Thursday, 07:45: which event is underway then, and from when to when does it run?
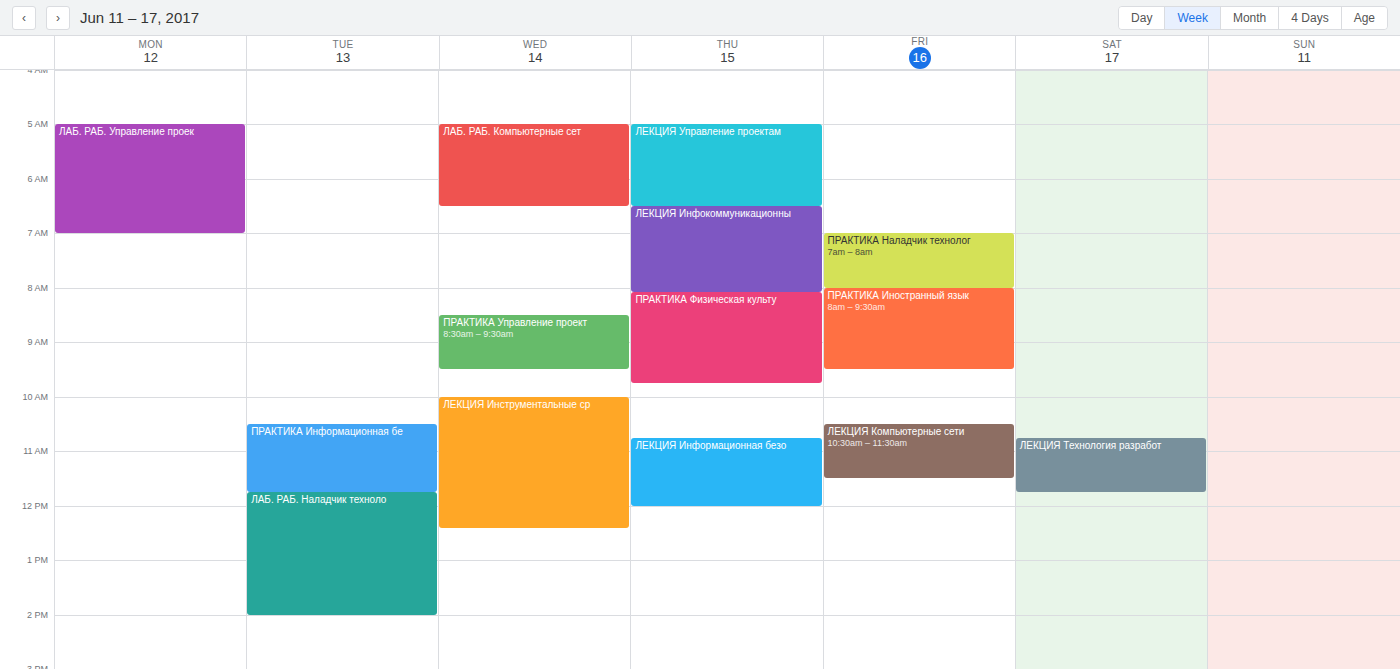
"ЛЕКЦИЯ Инфокоммуникационны", 06:30 to 08:05